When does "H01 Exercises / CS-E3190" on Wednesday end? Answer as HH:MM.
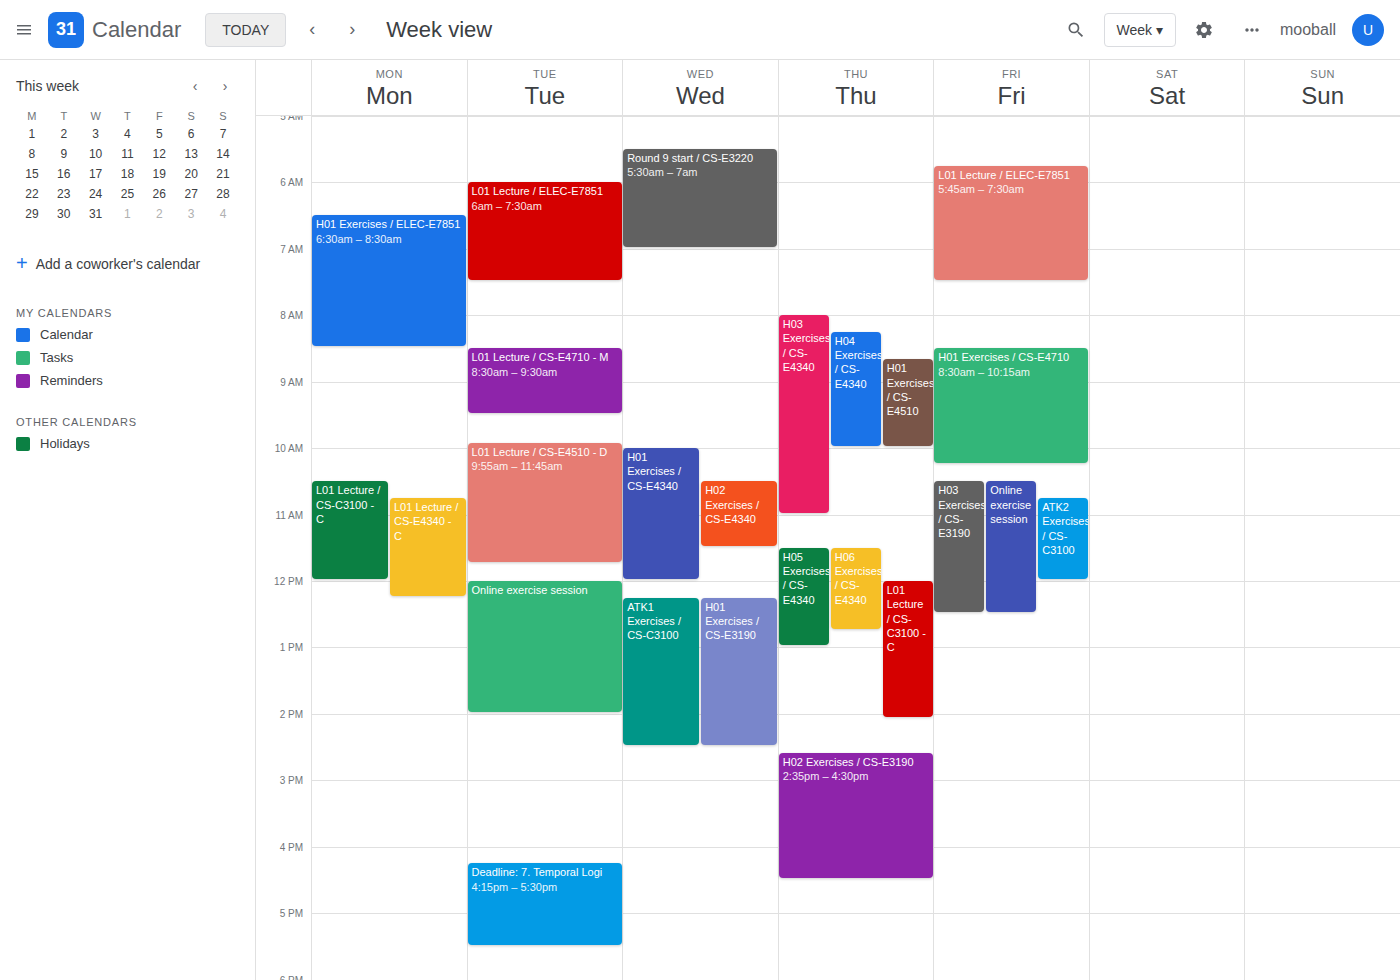
14:30